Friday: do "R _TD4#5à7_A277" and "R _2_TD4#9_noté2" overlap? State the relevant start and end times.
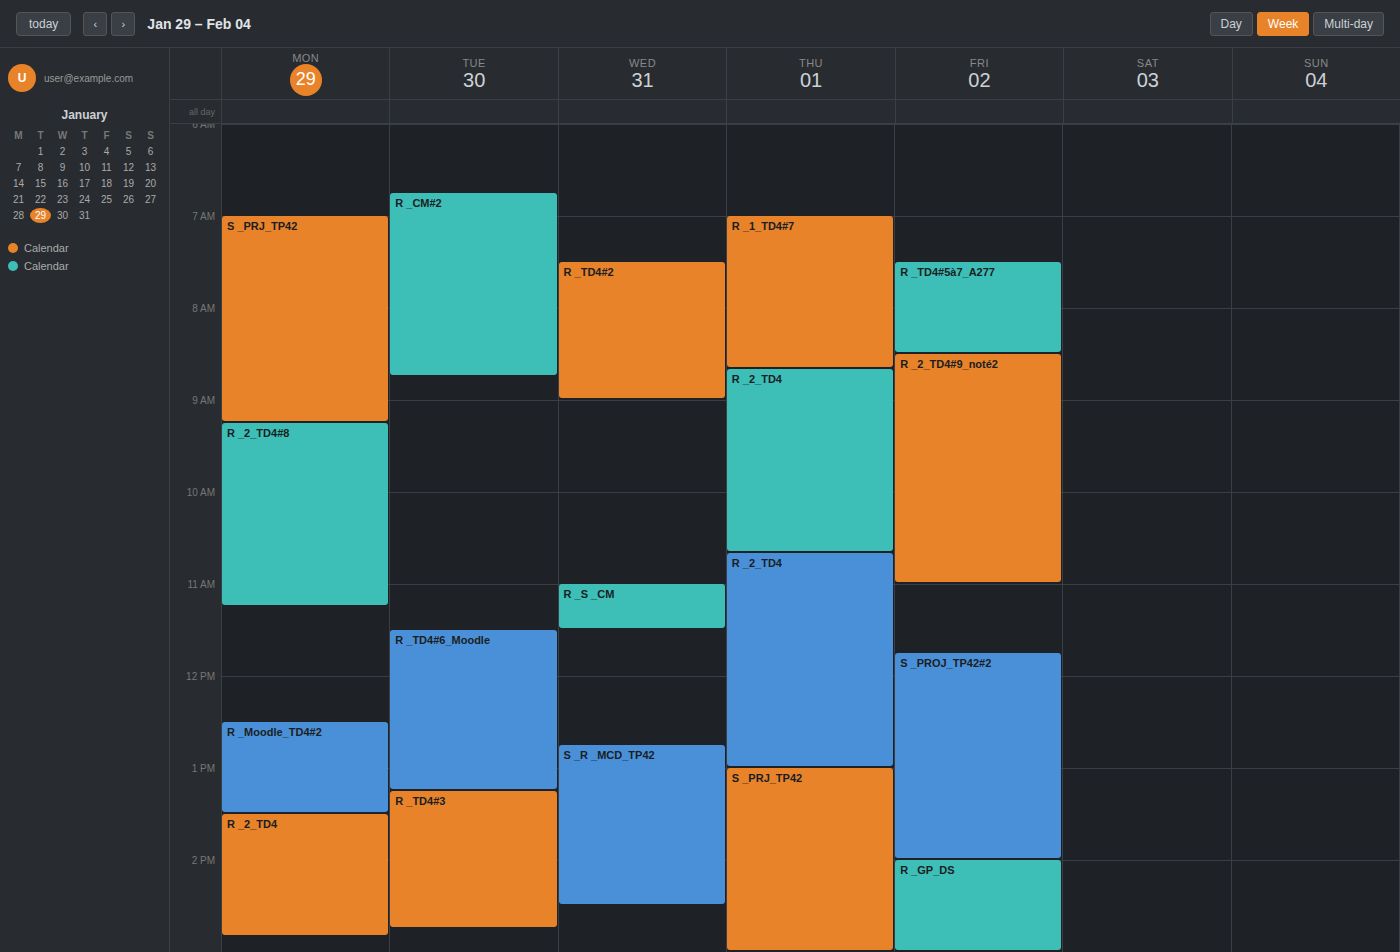
"R _TD4#5à7_A277" ends at 08:30, exactly when "R _2_TD4#9_noté2" starts -- they touch but do not overlap.